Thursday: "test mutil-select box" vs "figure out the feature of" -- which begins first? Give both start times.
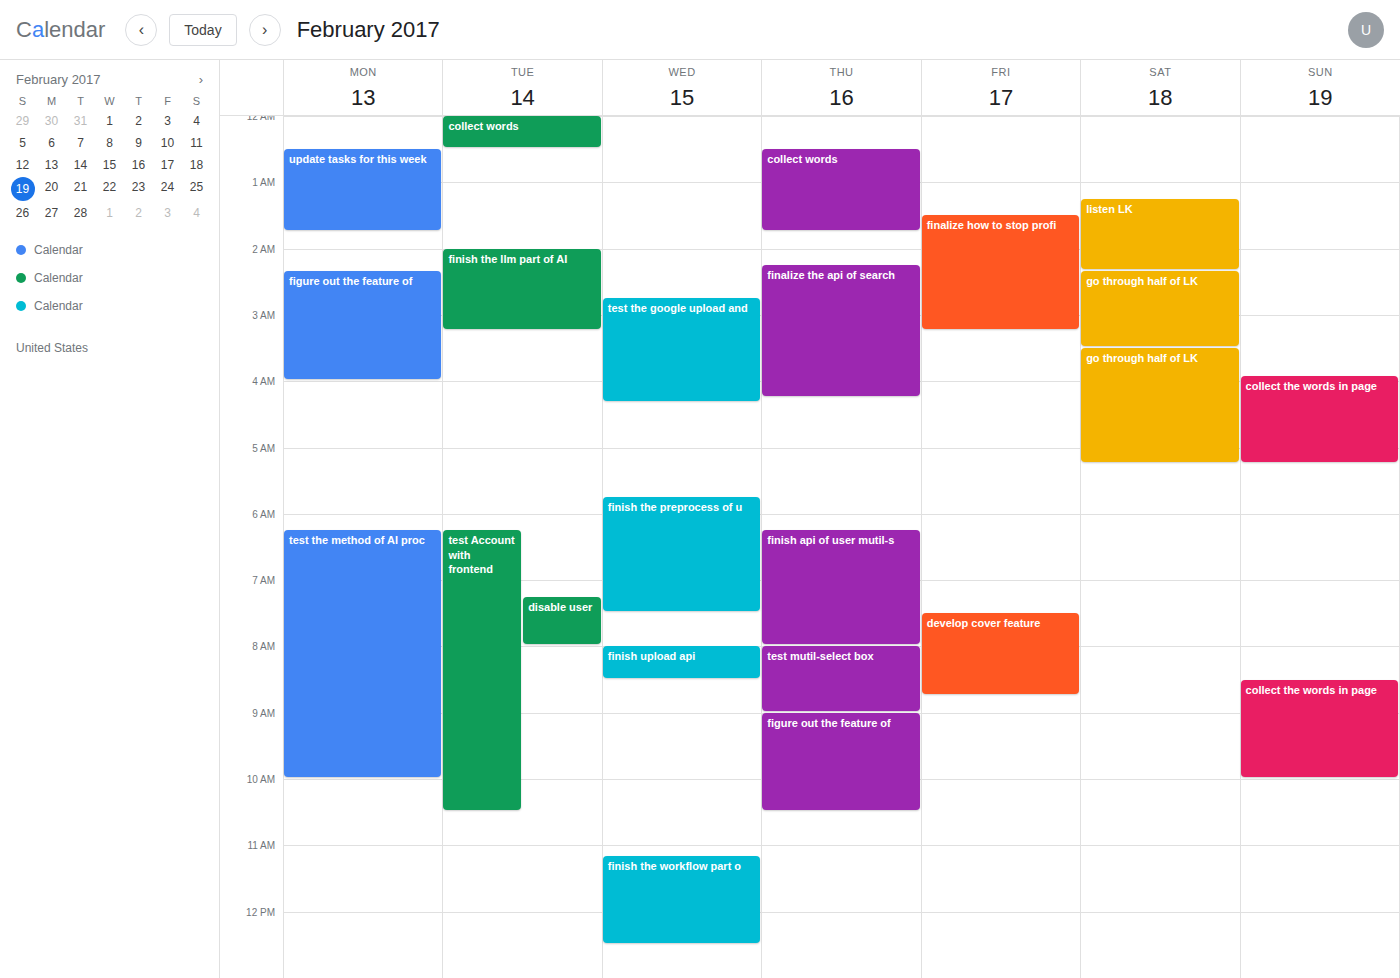
"test mutil-select box" 8:00 AM; "figure out the feature of" 9:00 AM.